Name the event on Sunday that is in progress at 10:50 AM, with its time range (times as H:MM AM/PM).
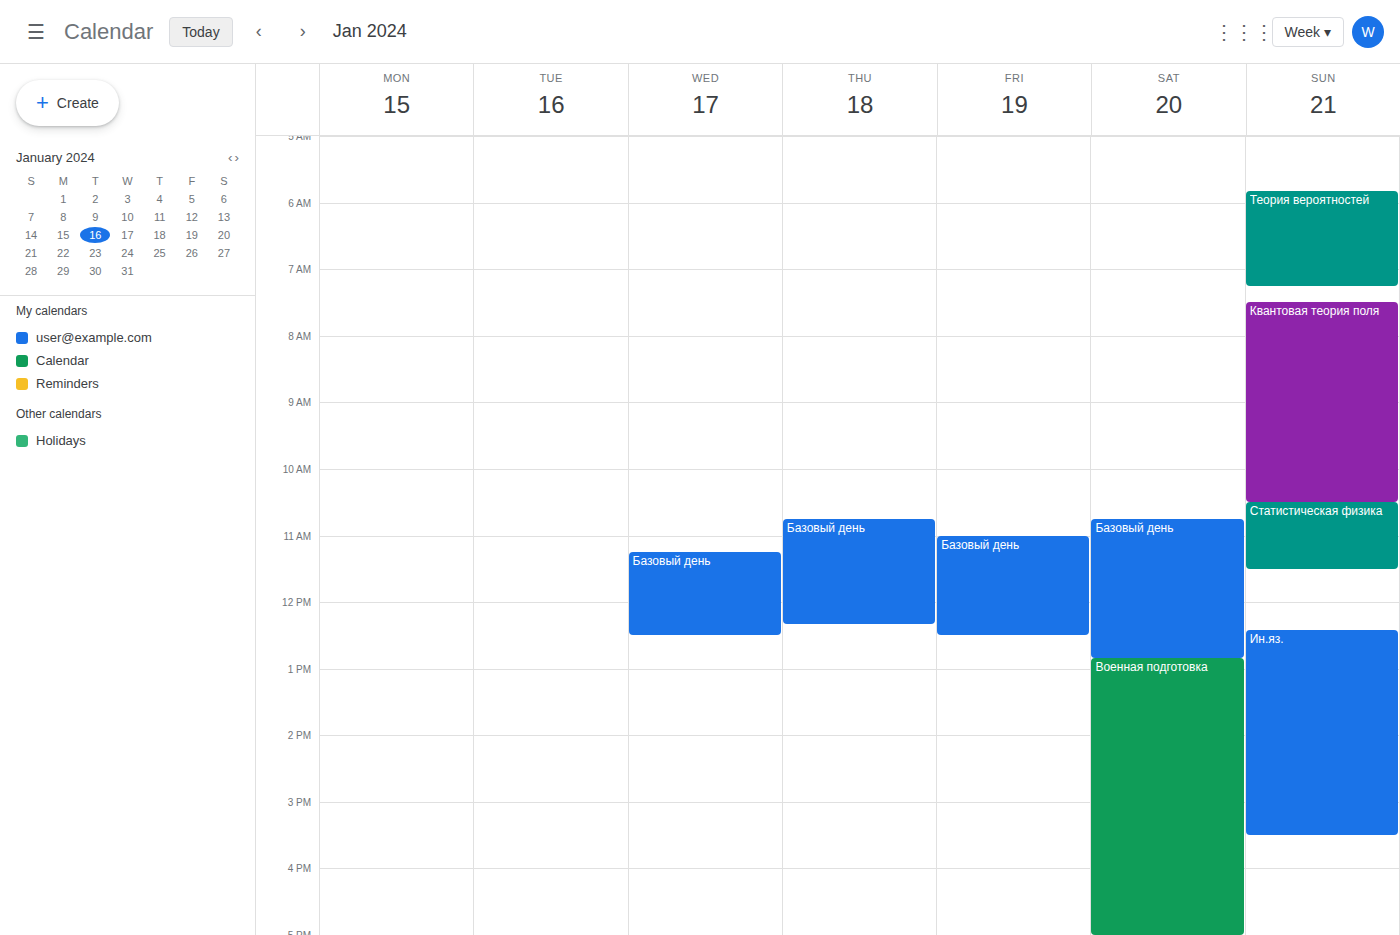
"Статистическая физика", 10:30 AM to 11:30 AM